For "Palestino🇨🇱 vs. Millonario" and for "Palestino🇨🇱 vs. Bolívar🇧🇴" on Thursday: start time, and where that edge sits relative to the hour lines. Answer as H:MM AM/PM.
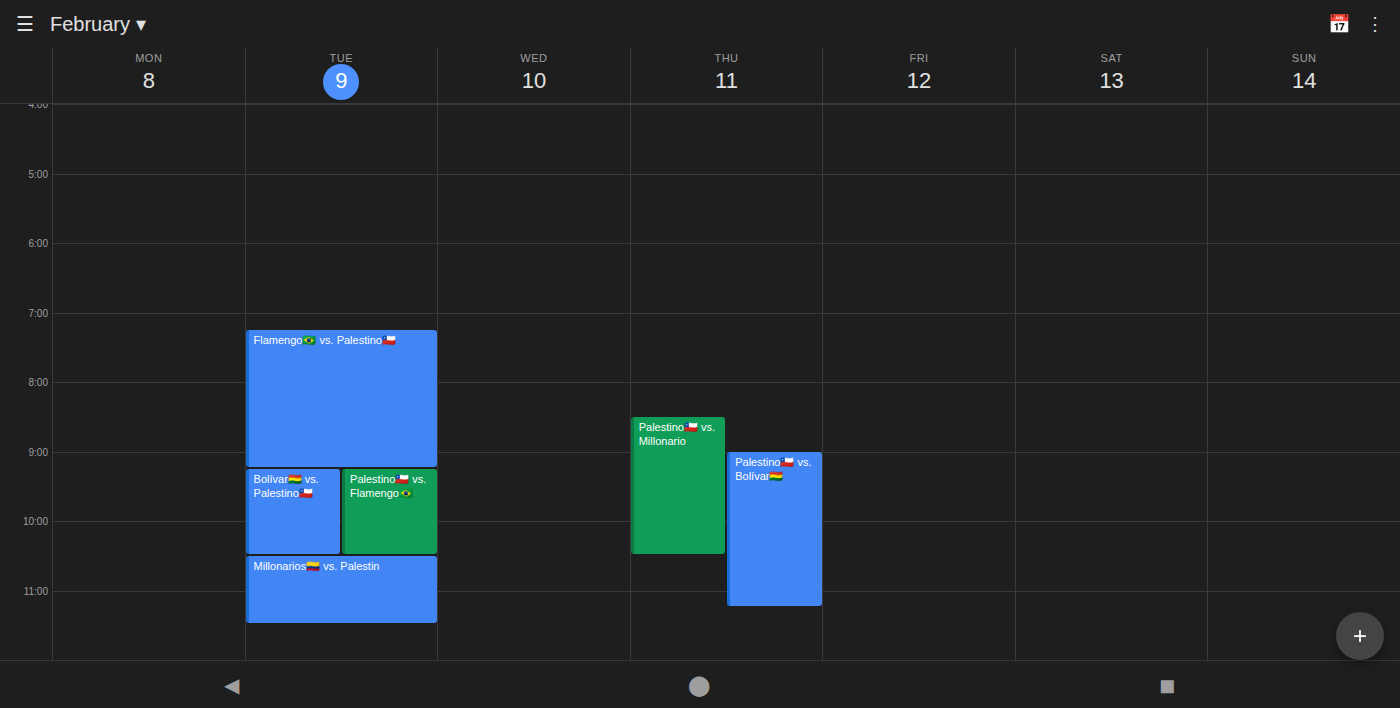
"Palestino🇨🇱 vs. Millonario": 8:30 PM, halfway between the 8 PM and 9 PM lines. "Palestino🇨🇱 vs. Bolívar🇧🇴": 9:00 PM, exactly on the 9 PM line.